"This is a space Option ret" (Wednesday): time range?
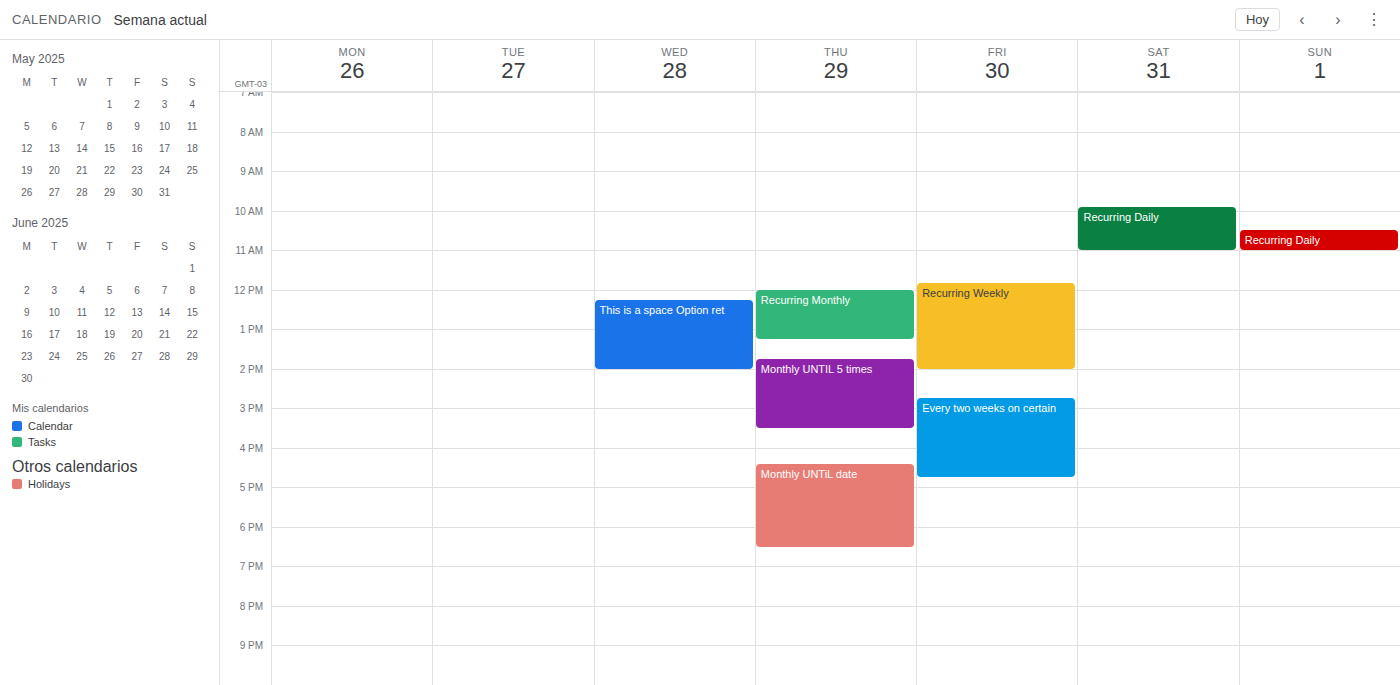
12:15 PM to 2:00 PM